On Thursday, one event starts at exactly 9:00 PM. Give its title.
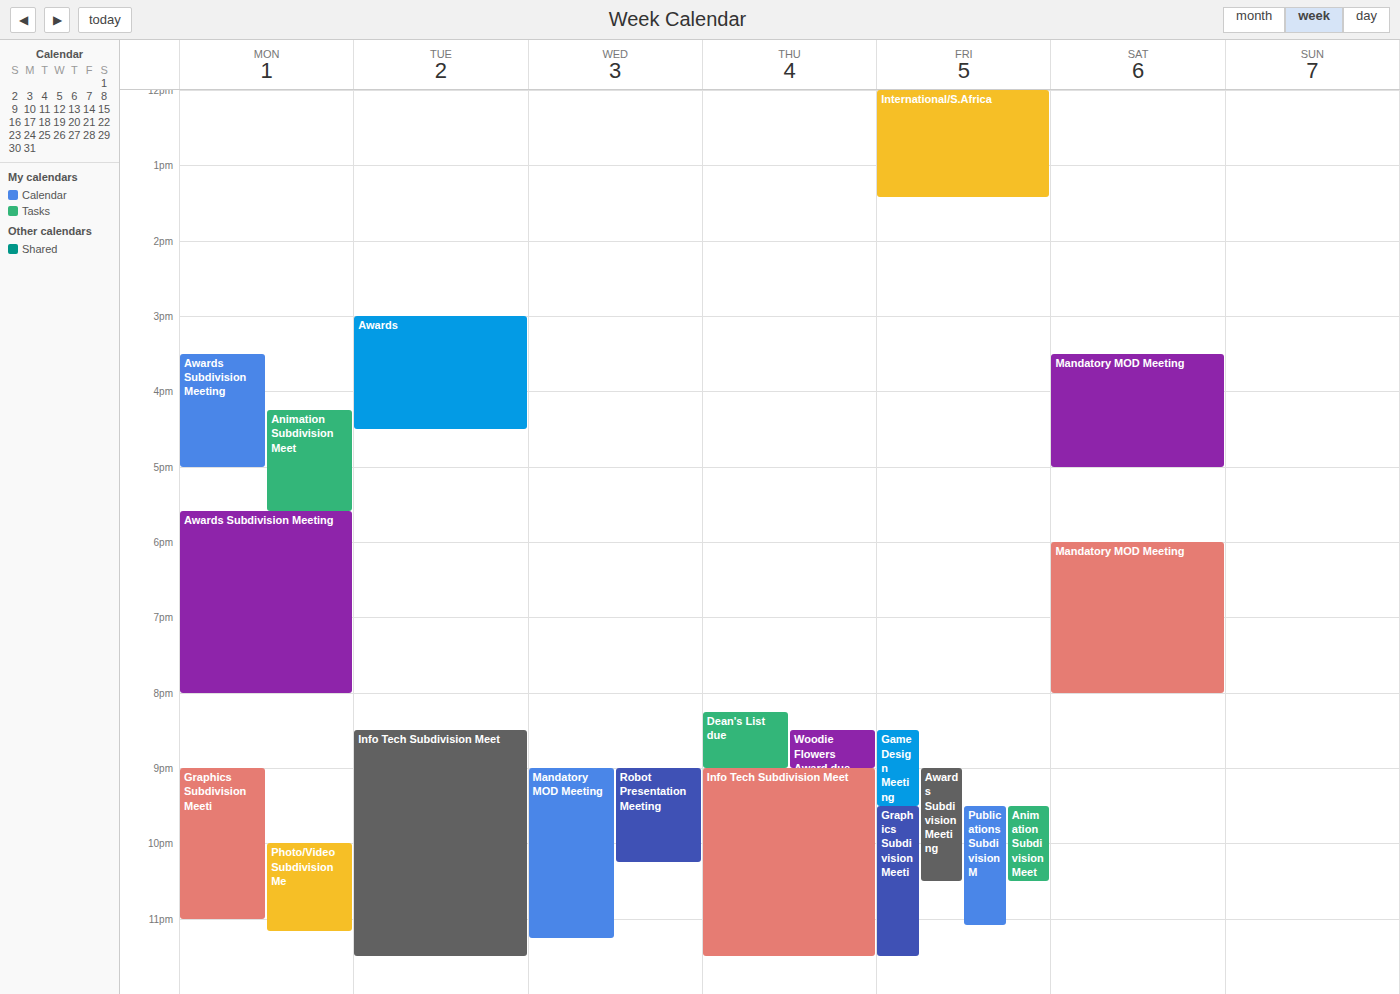
"Info Tech Subdivision Meet"